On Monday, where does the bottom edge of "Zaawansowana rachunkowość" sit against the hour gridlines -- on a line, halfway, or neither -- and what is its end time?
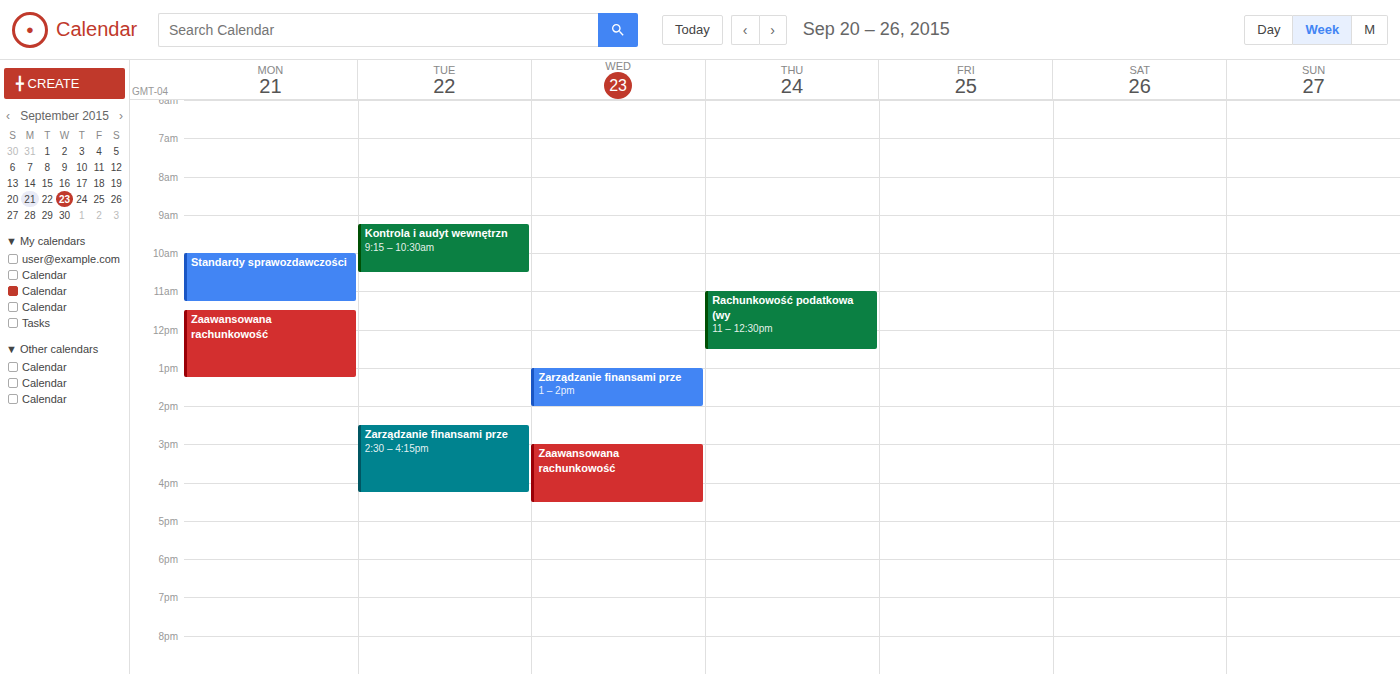
1:15 PM -- neither: a quarter of the way from the 1 PM line to the 2 PM line.